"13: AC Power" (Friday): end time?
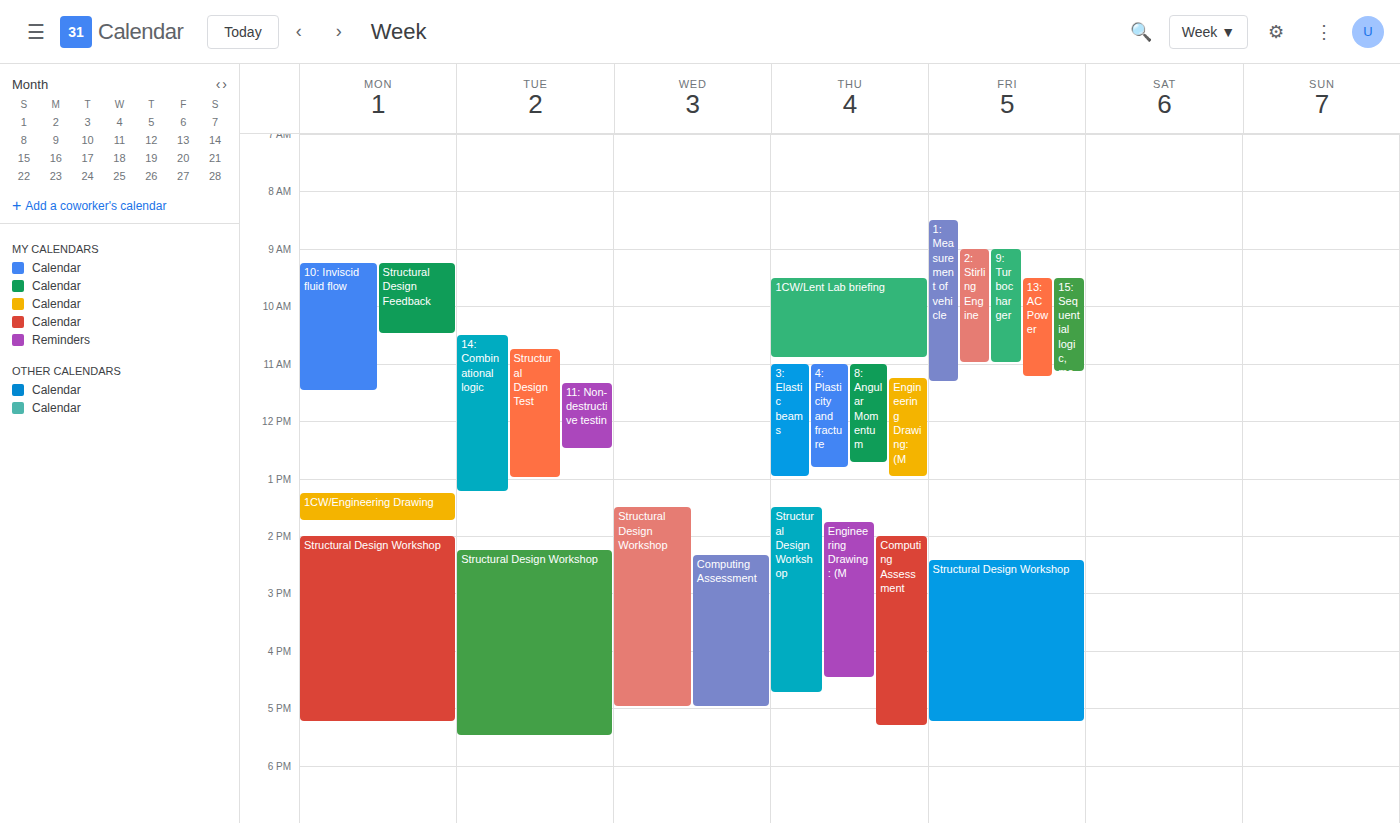
11:15 AM